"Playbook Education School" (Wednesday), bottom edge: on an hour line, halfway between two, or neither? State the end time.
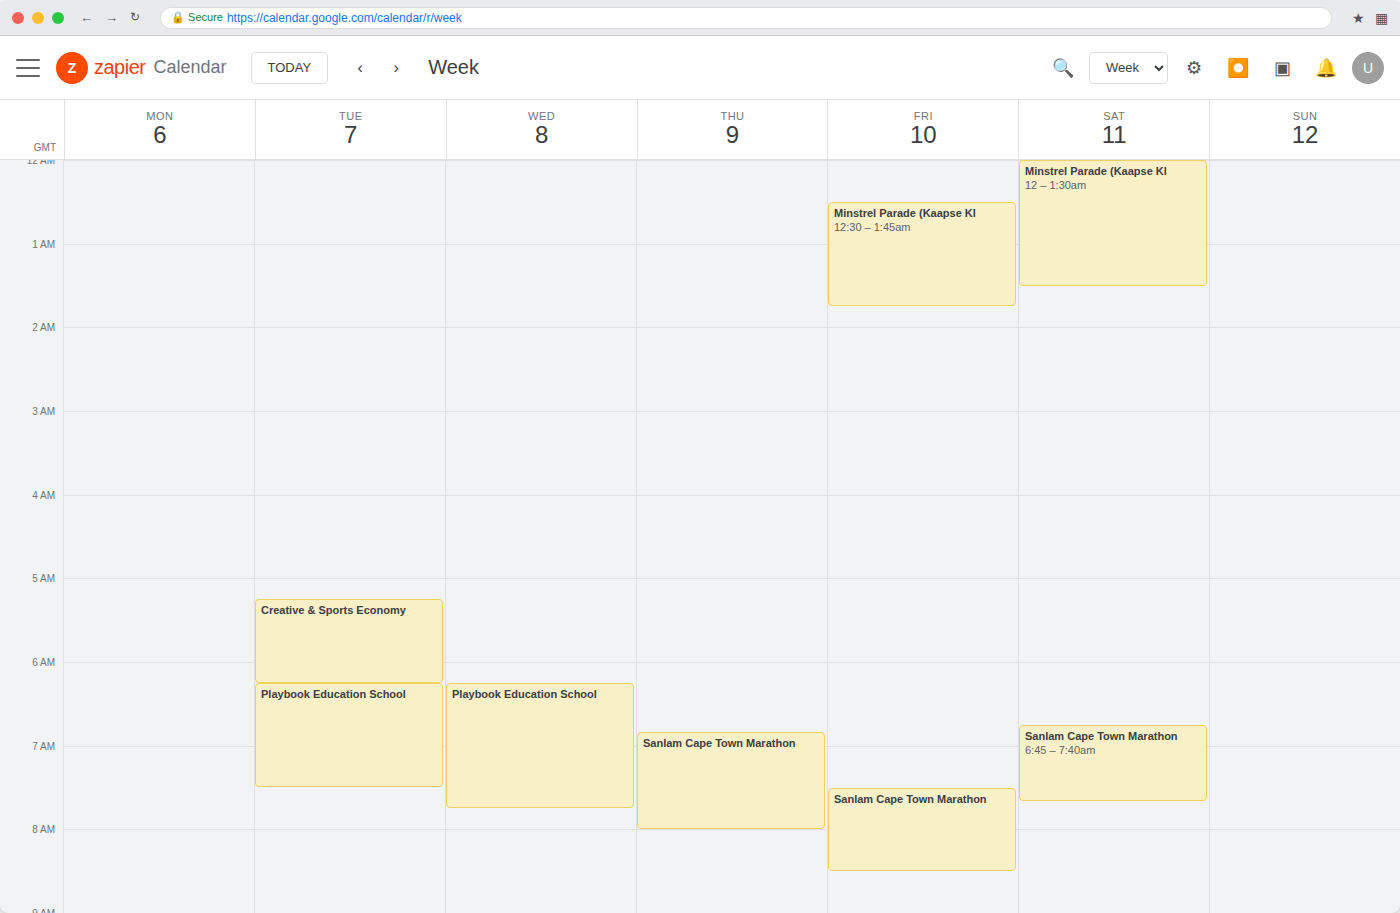
7:45 AM -- neither: three quarters of the way from the 7 AM line to the 8 AM line.